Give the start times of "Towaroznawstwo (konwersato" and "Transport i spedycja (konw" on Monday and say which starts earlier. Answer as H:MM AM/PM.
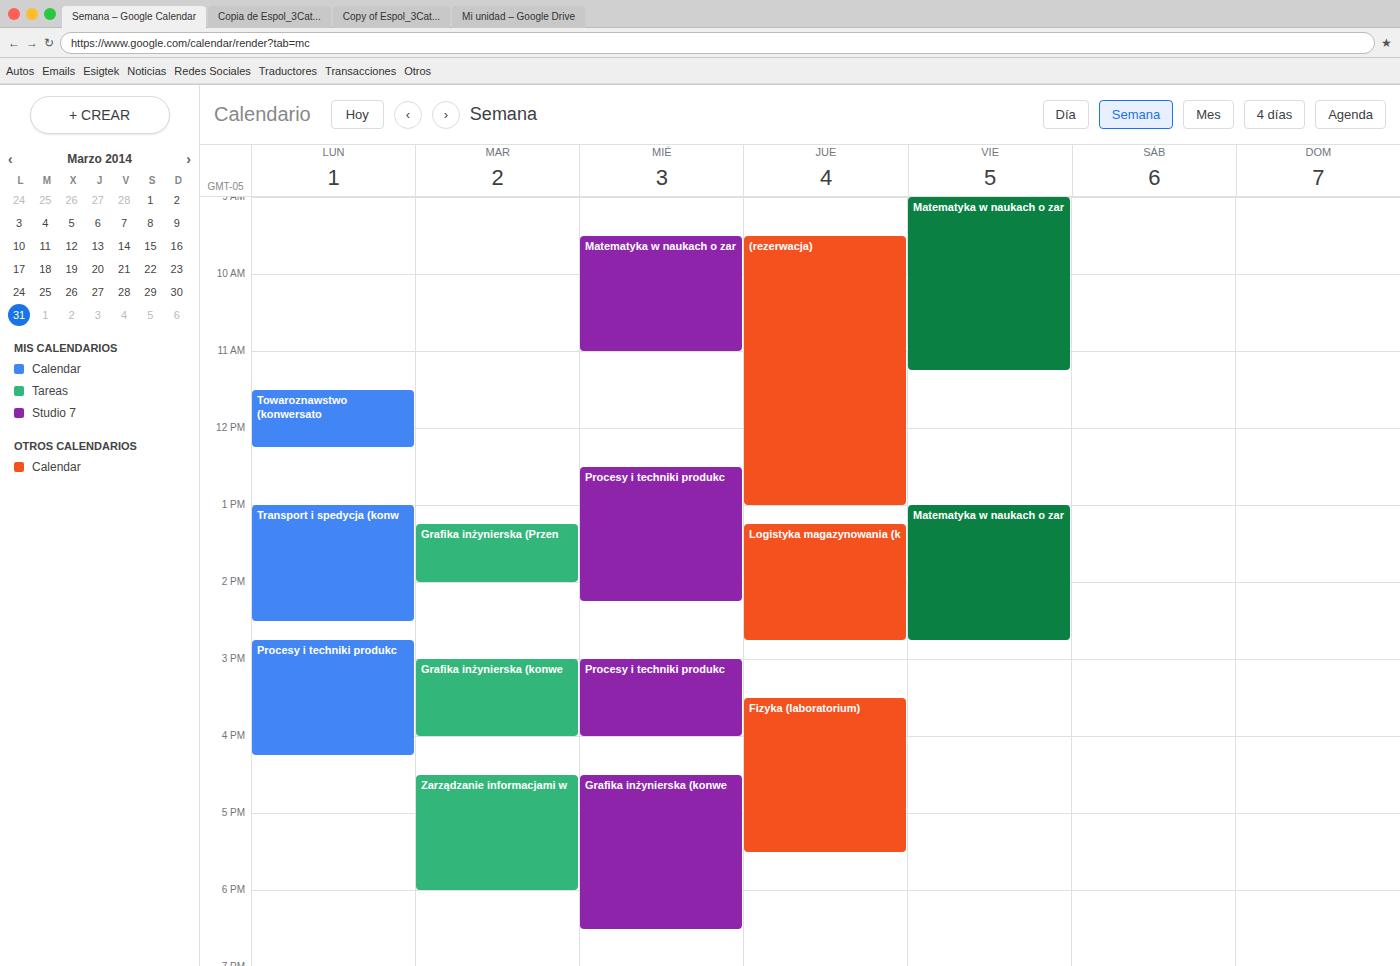
"Towaroznawstwo (konwersato" 11:30 AM; "Transport i spedycja (konw" 1:00 PM.